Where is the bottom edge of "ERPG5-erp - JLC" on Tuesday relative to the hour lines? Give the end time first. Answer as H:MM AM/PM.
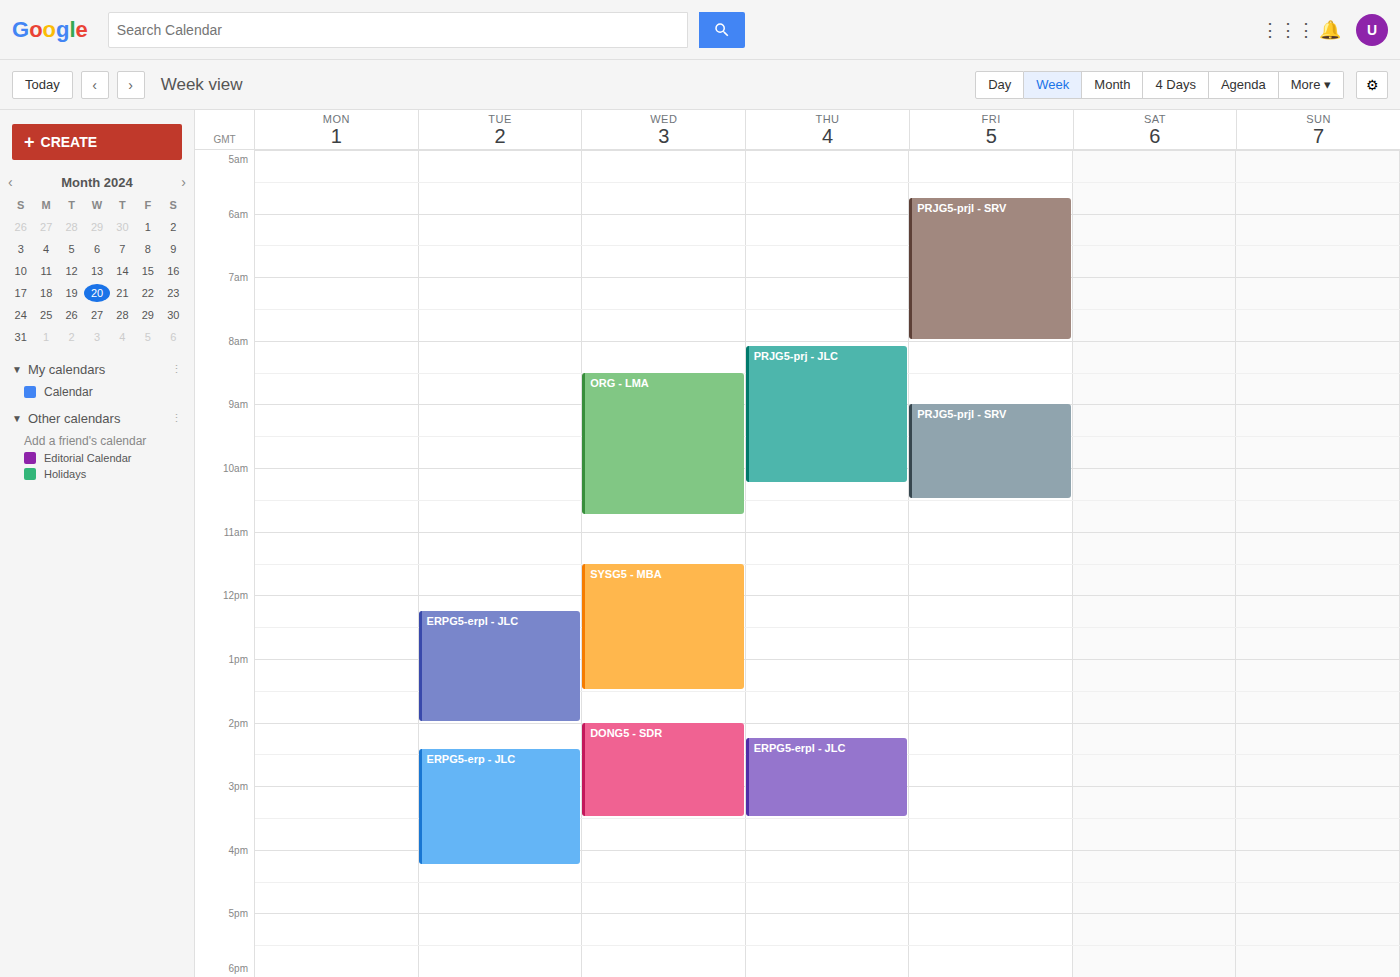
4:15 PM -- neither: a quarter of the way from the 4 PM line to the 5 PM line.